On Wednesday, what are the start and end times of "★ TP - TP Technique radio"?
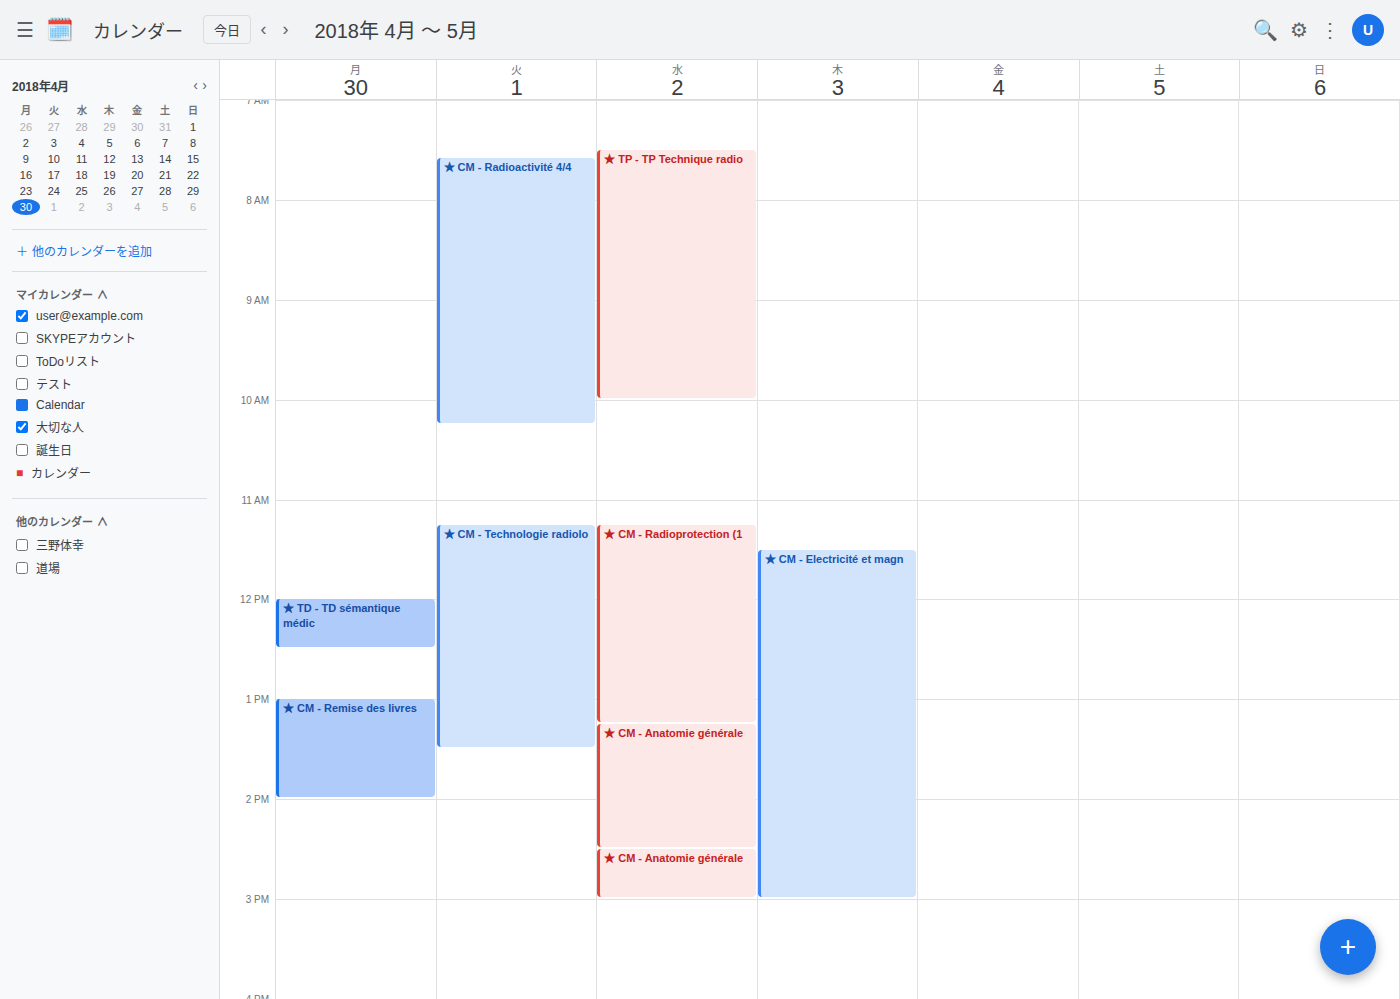
7:30 AM to 10:00 AM